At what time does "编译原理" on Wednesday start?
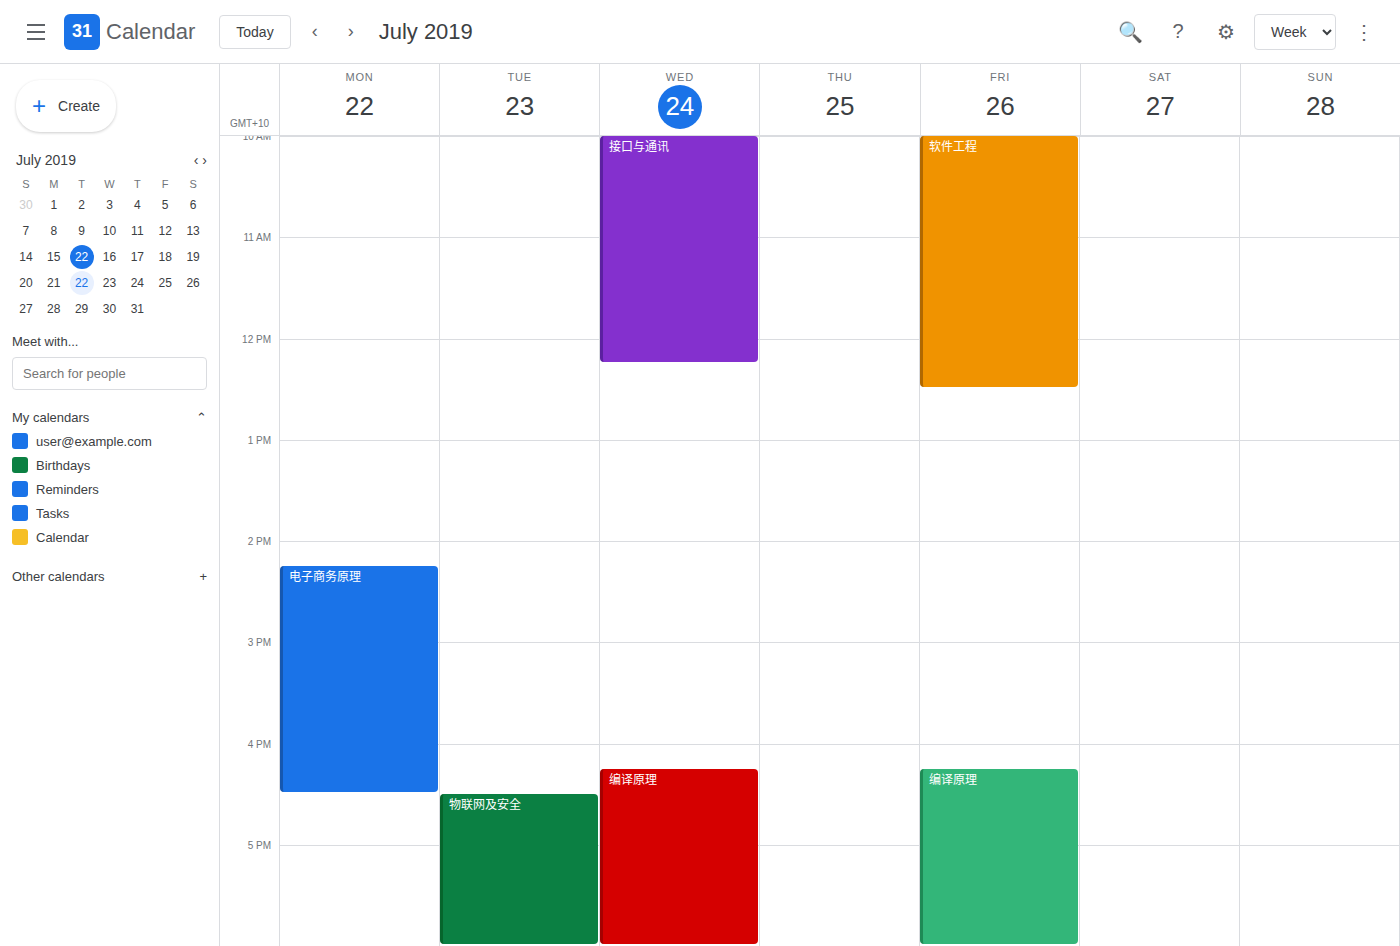
4:15 PM